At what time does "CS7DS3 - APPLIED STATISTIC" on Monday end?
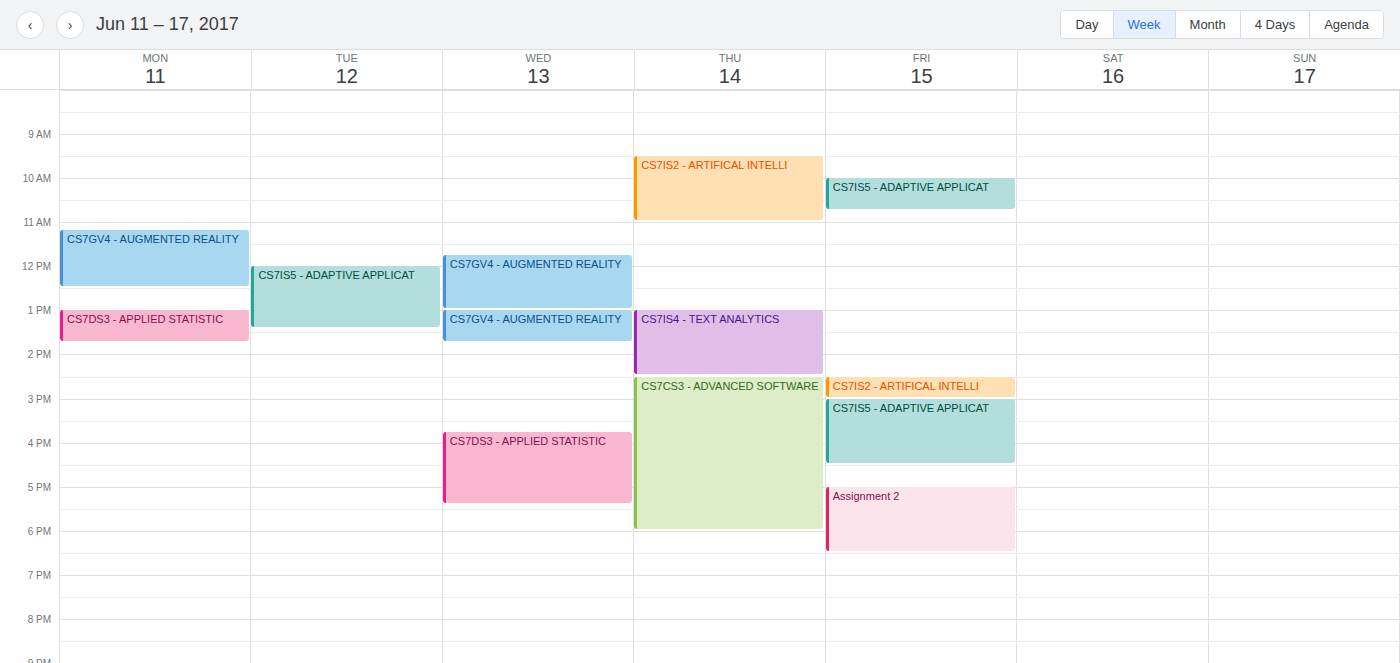
1:45 PM